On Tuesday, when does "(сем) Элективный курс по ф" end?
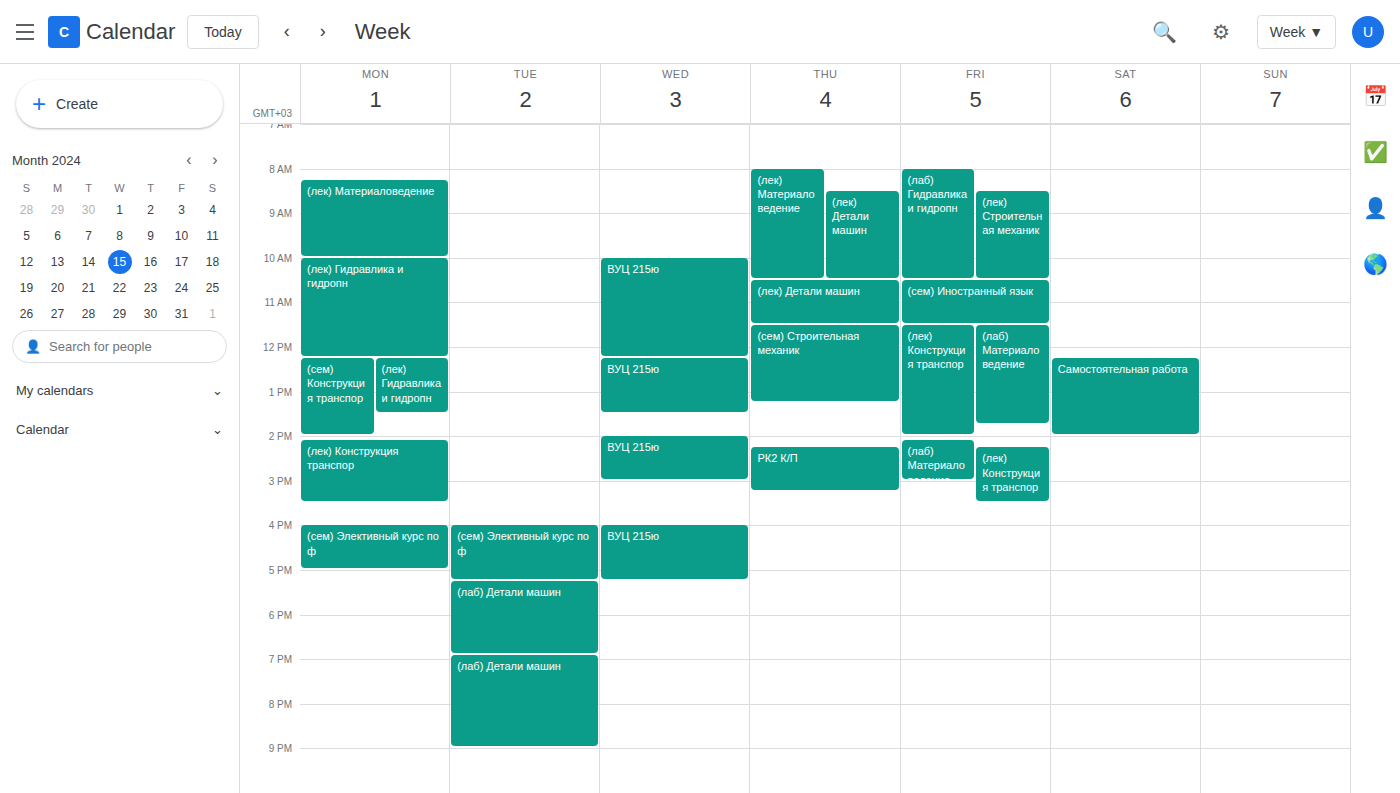
5:15 PM